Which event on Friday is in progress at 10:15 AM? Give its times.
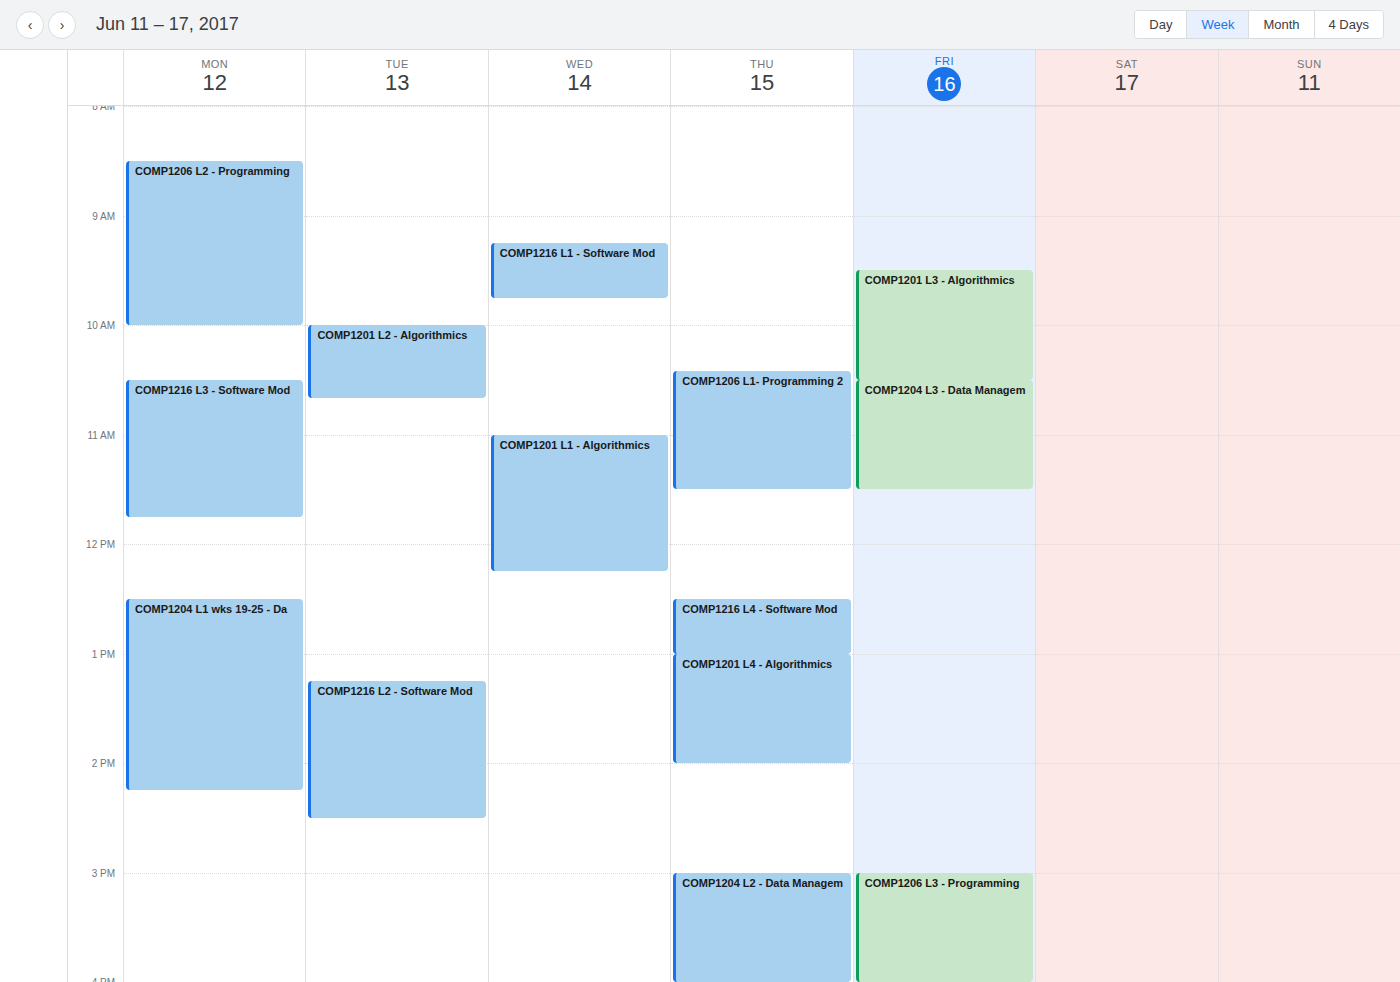
"COMP1201 L3 - Algorithmics", 9:30 AM to 10:30 AM